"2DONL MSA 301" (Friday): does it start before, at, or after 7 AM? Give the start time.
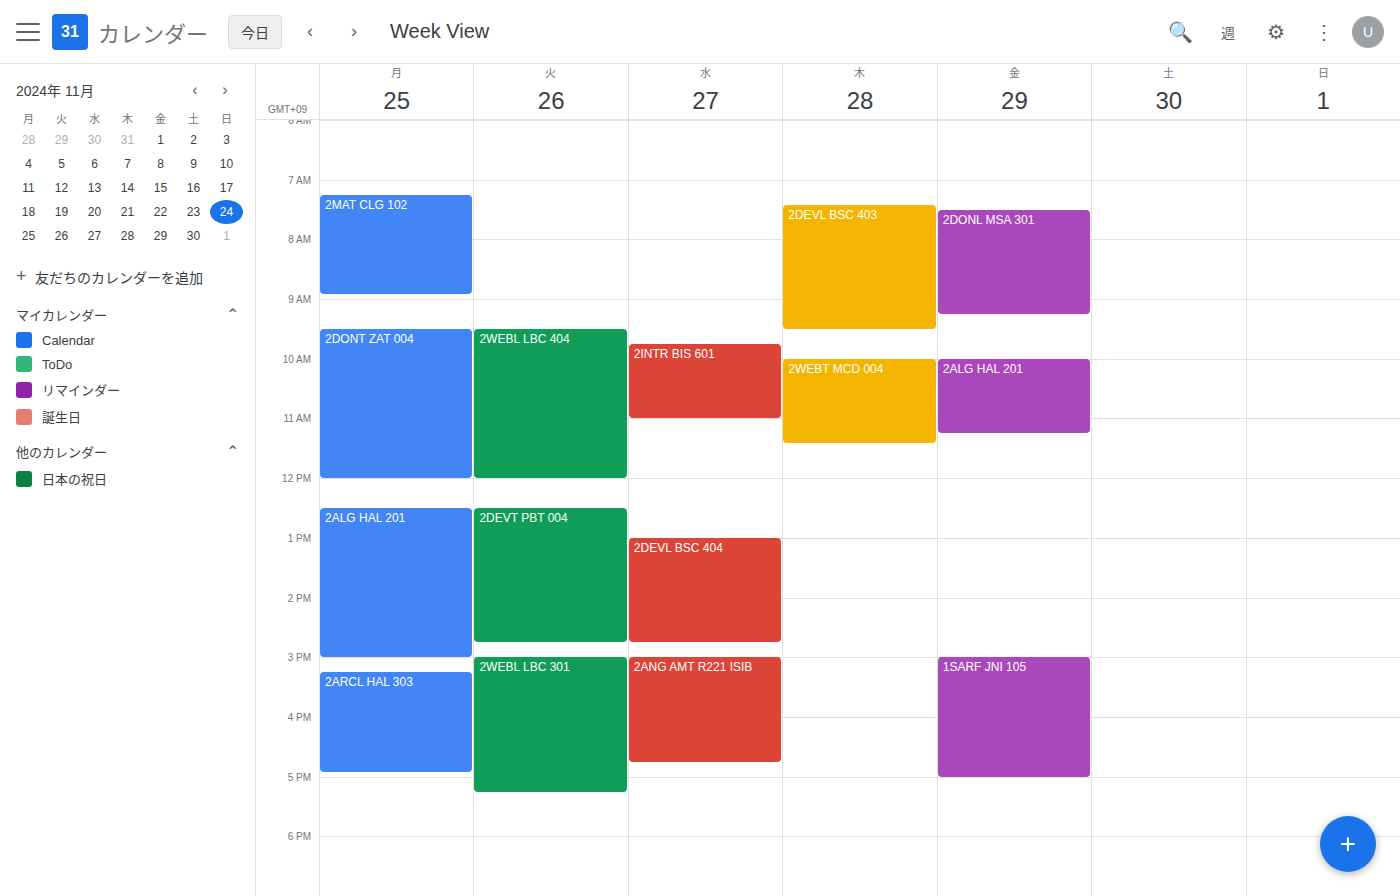
7:30 AM -- after 7 AM, 30 minutes below the 7 AM line.